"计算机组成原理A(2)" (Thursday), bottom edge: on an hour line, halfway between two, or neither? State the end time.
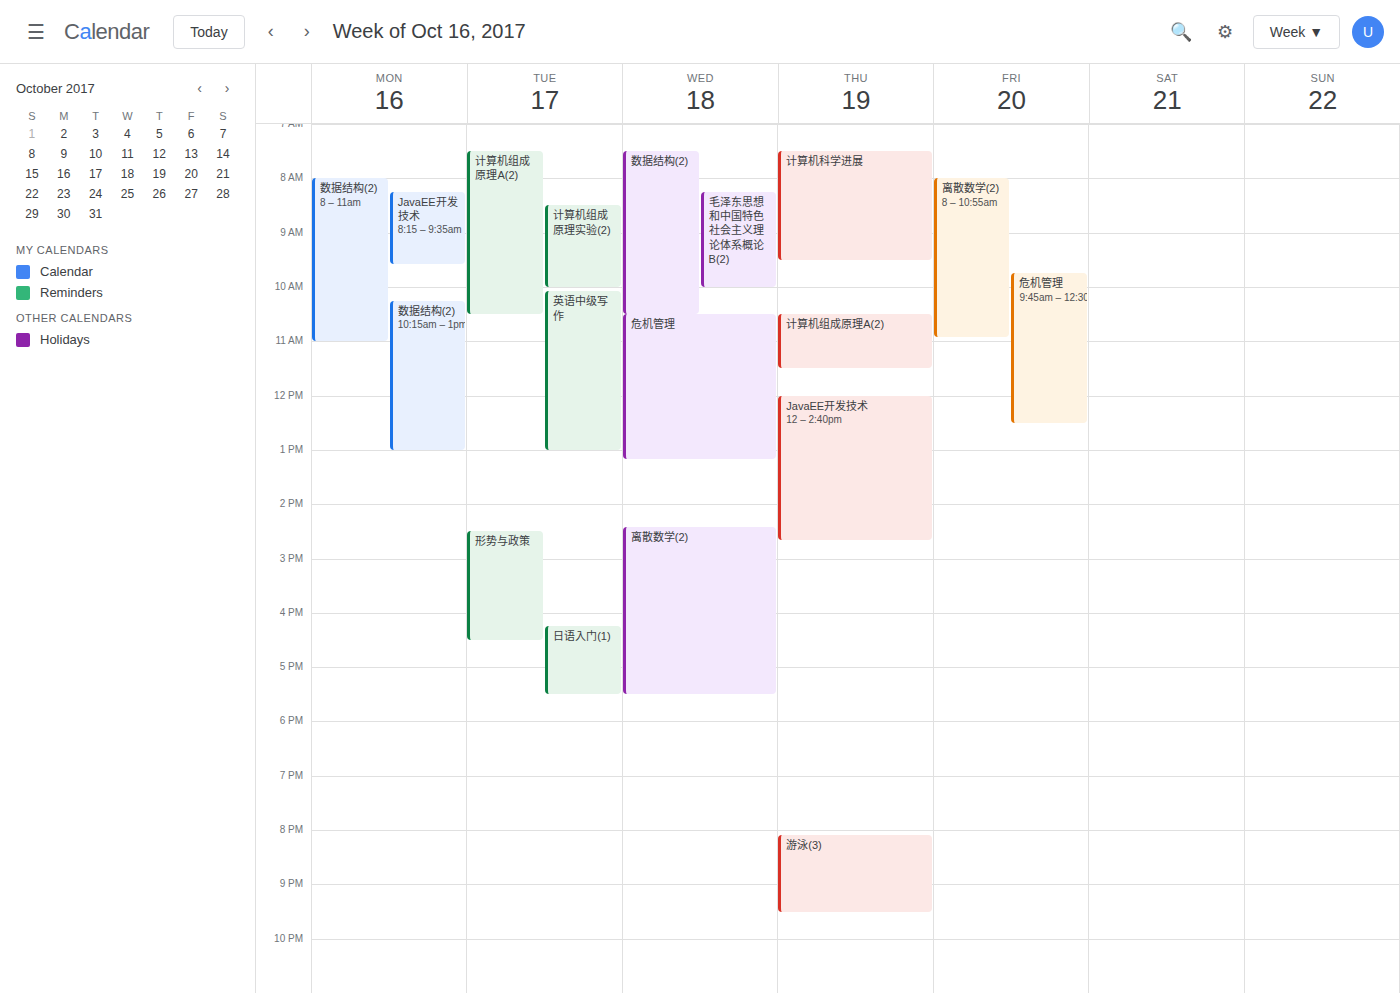
11:30 AM -- halfway between the 11 AM and 12 PM lines.